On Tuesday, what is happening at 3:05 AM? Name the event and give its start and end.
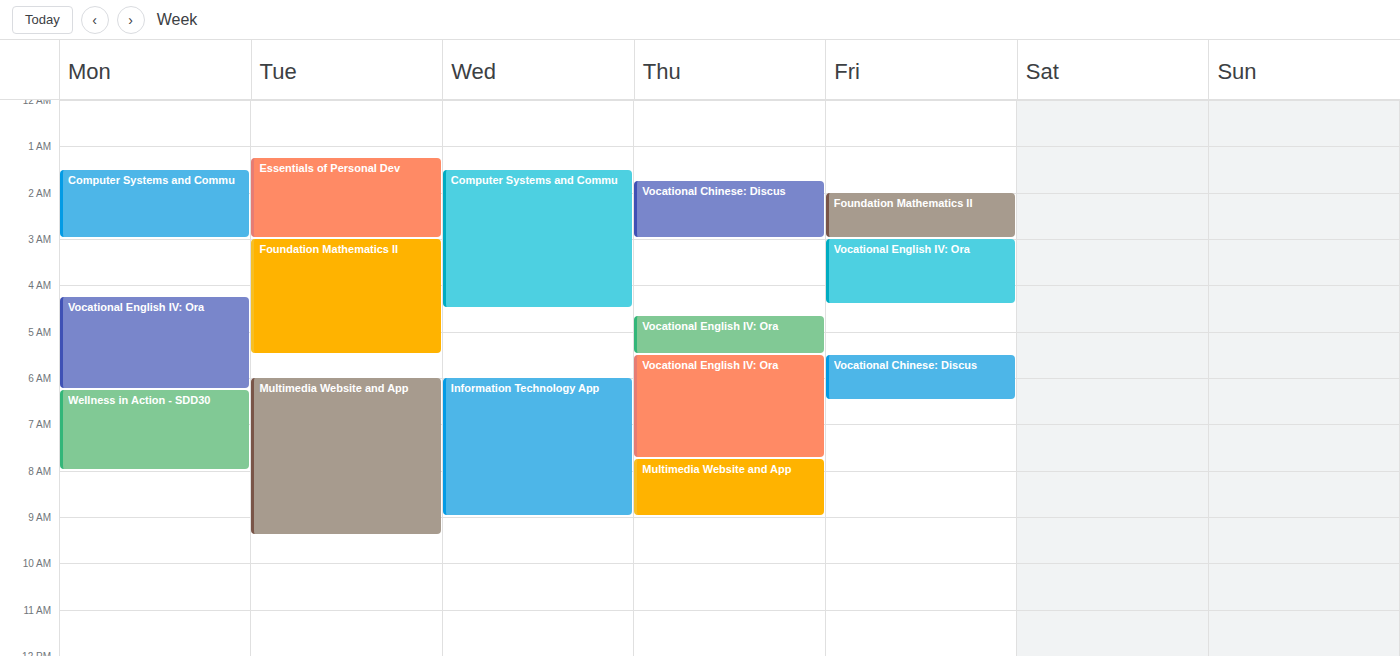
"Foundation Mathematics II", 3:00 AM to 5:30 AM